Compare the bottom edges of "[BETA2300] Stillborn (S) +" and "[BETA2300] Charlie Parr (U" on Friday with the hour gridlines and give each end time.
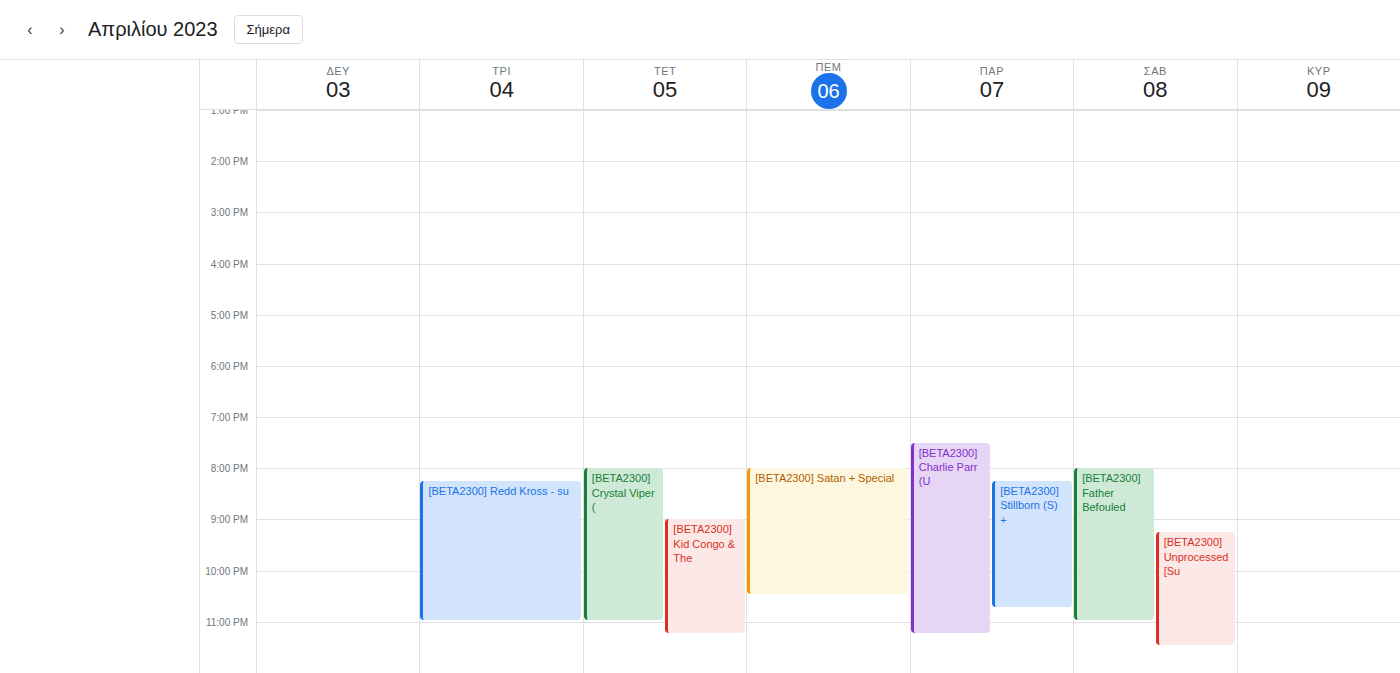
"[BETA2300] Stillborn (S) +": 10:45 PM, neither: three quarters of the way from the 10 PM line to the 11 PM line. "[BETA2300] Charlie Parr (U": 11:15 PM, neither: a quarter of the way from the 11 PM line to the 12 AM line.